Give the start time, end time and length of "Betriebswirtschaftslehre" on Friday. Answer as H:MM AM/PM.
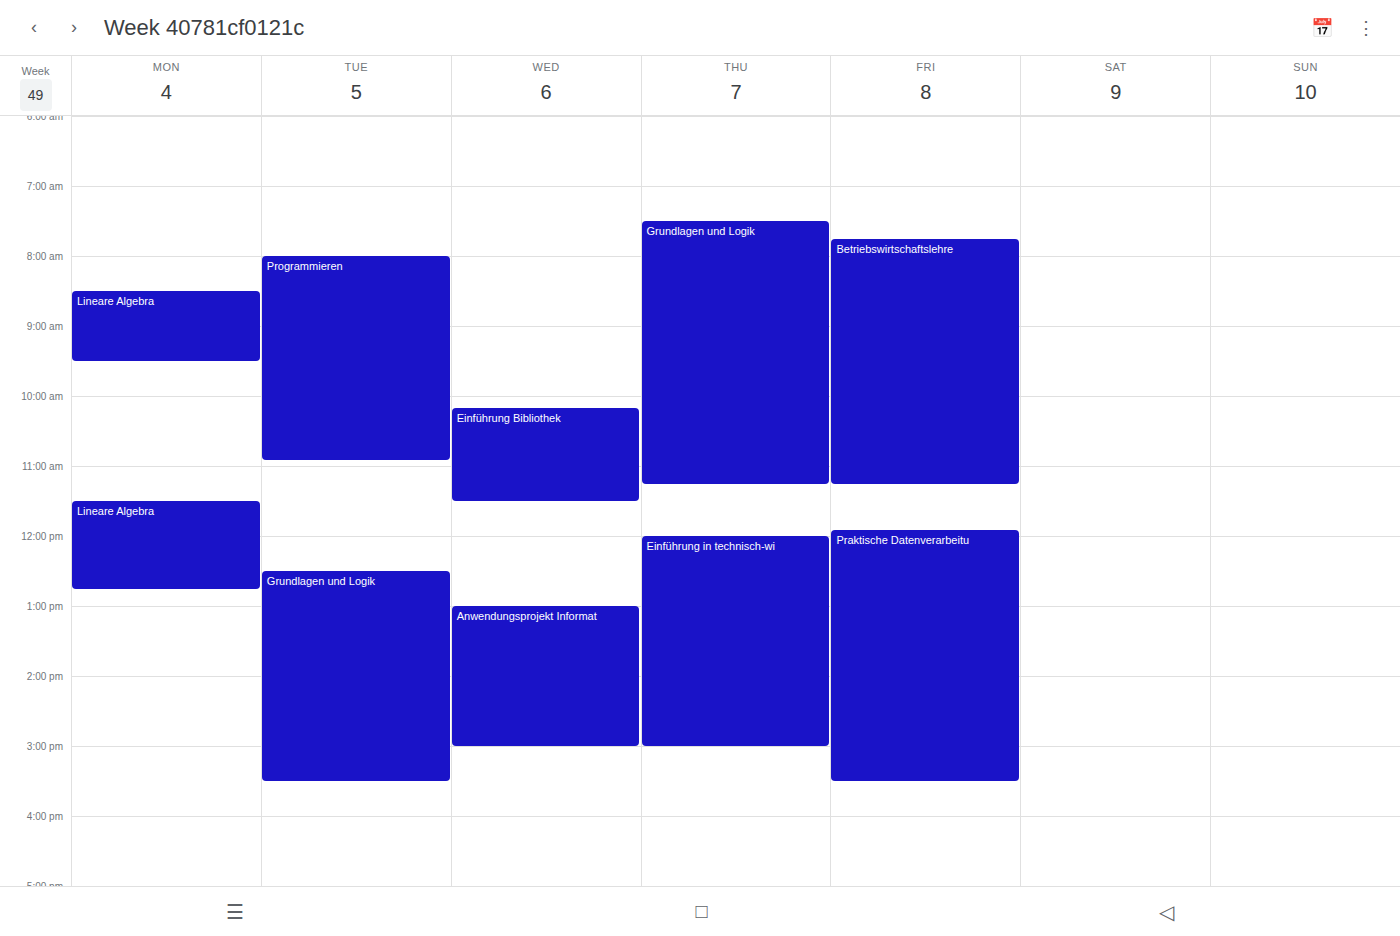
7:45 AM to 11:15 AM, 3 hours 30 minutes